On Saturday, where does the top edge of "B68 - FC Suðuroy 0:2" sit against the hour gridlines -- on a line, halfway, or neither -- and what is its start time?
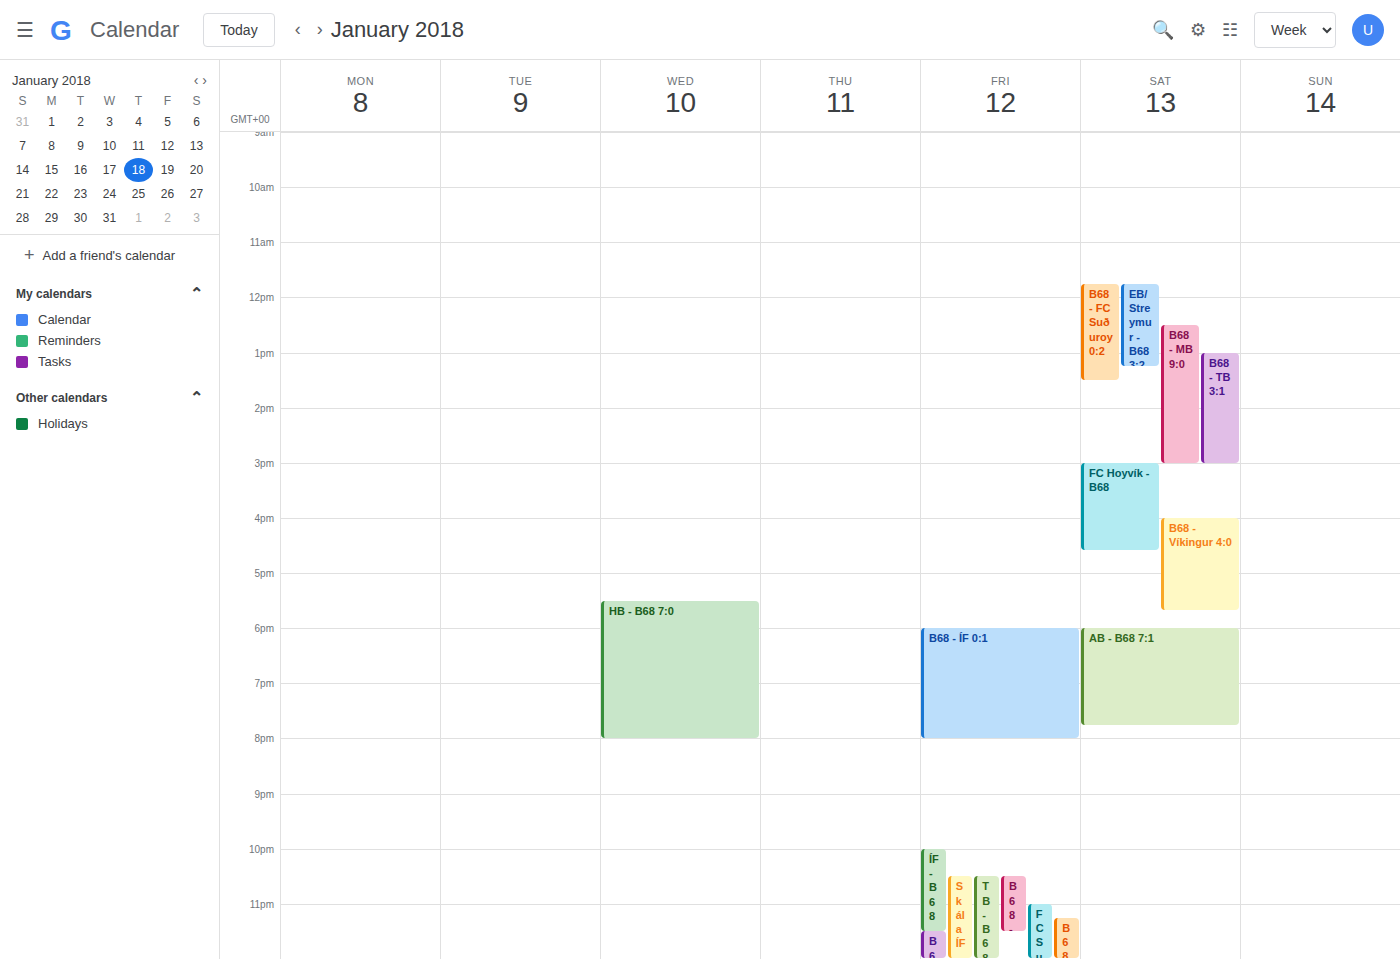
11:45 -- neither: three quarters of the way from the 11:00 line to the 12:00 line.